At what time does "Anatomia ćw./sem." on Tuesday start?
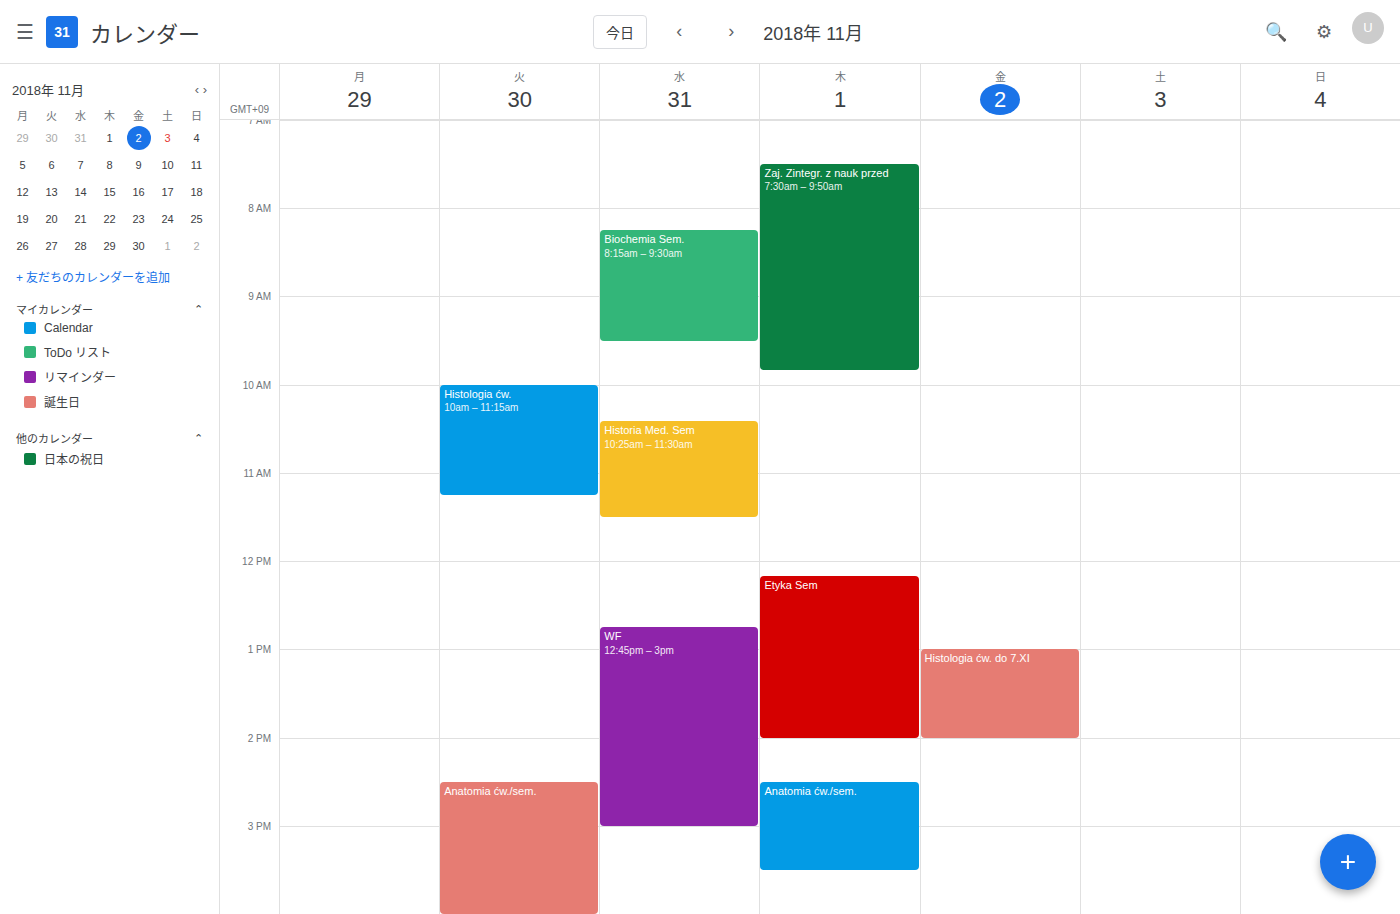
2:30 PM